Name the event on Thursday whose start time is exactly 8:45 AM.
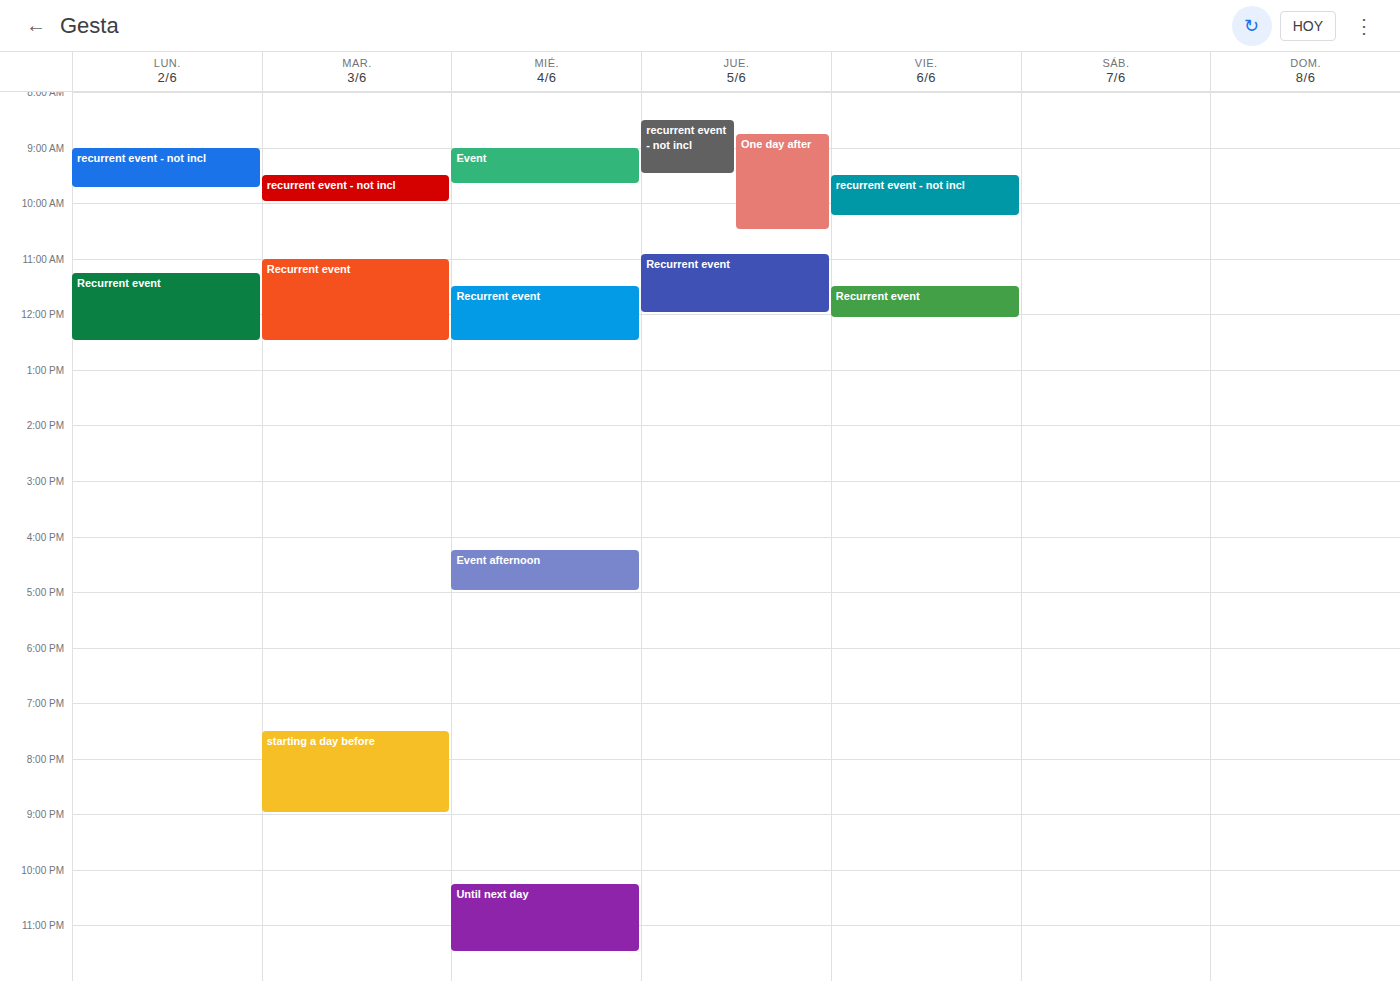
"One day after"